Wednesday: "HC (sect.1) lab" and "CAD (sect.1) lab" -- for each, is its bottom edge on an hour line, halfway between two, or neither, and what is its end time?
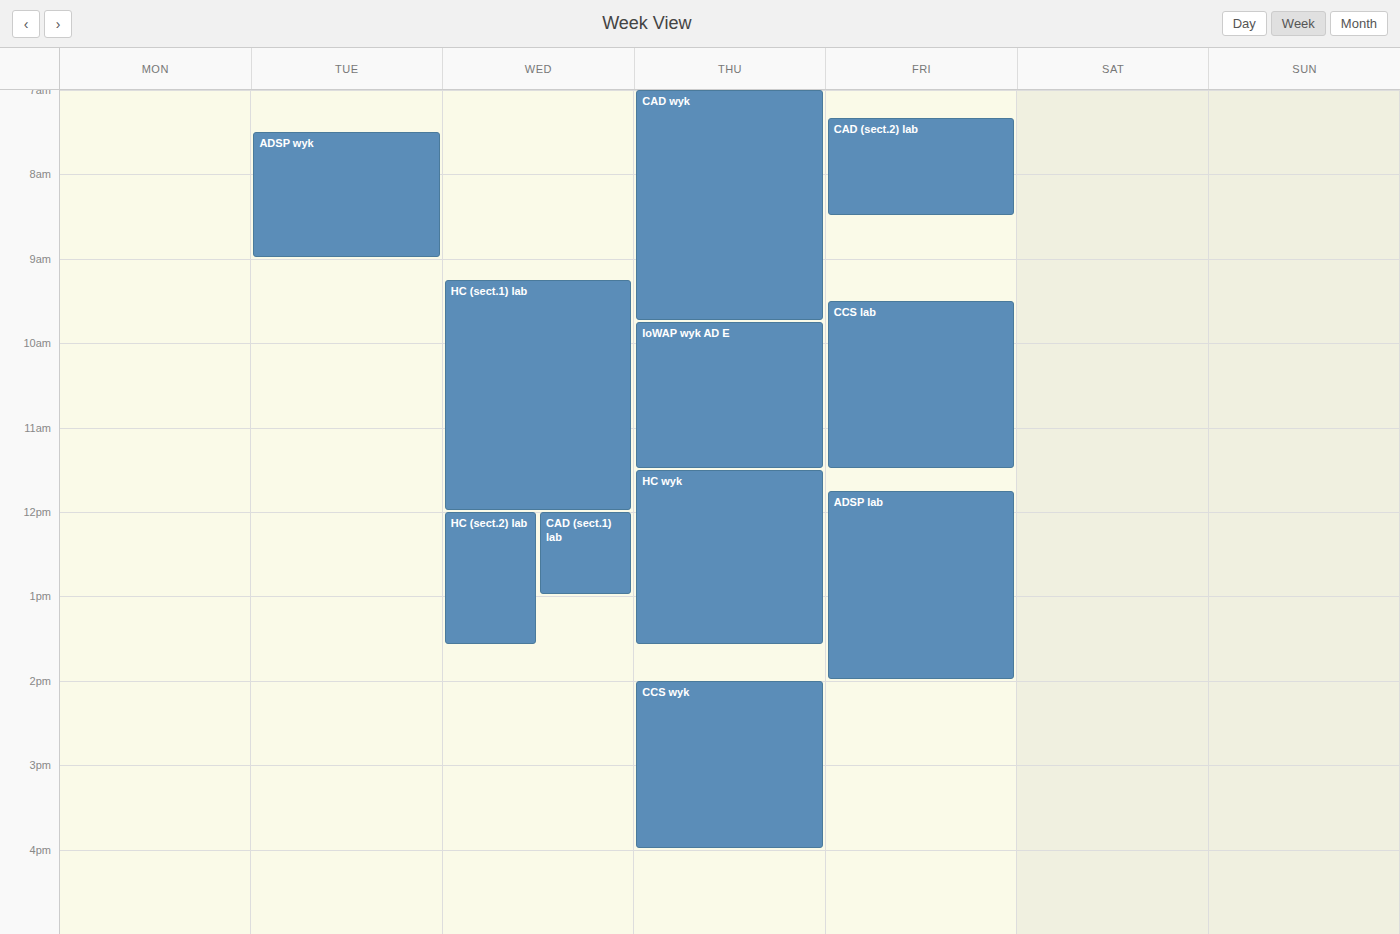
"HC (sect.1) lab": 12:00 PM, exactly on the 12 PM line. "CAD (sect.1) lab": 1:00 PM, exactly on the 1 PM line.